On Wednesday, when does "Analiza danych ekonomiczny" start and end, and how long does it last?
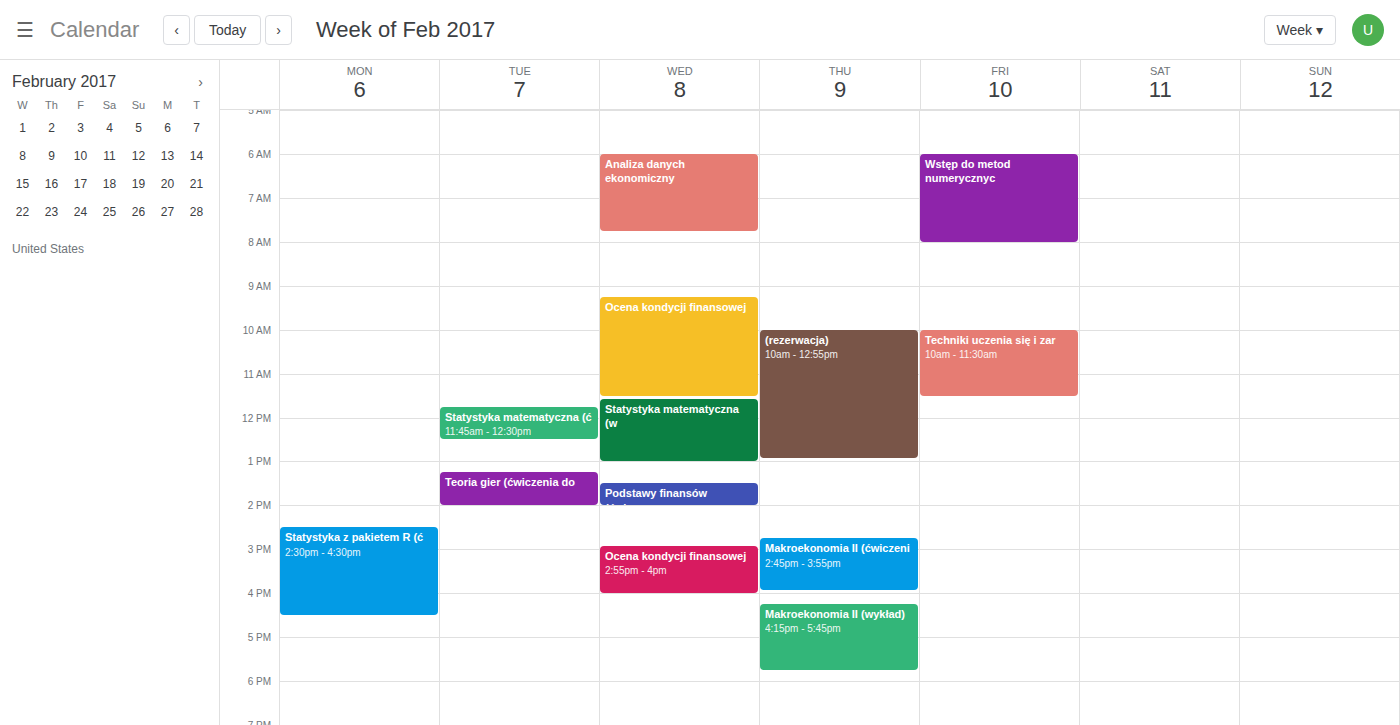
6:00 AM to 7:45 AM, 1 hour 45 minutes